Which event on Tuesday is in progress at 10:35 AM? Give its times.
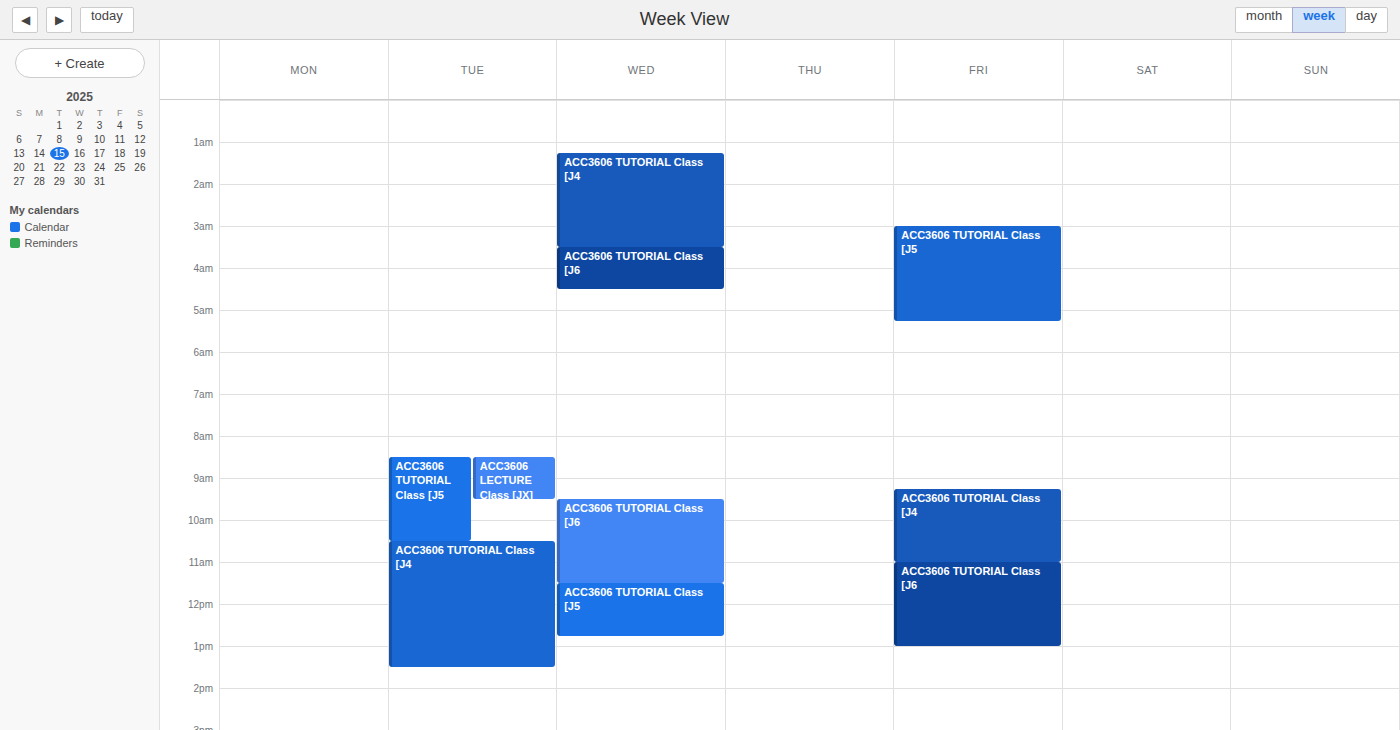
"ACC3606 TUTORIAL Class [J4", 10:30 AM to 1:30 PM